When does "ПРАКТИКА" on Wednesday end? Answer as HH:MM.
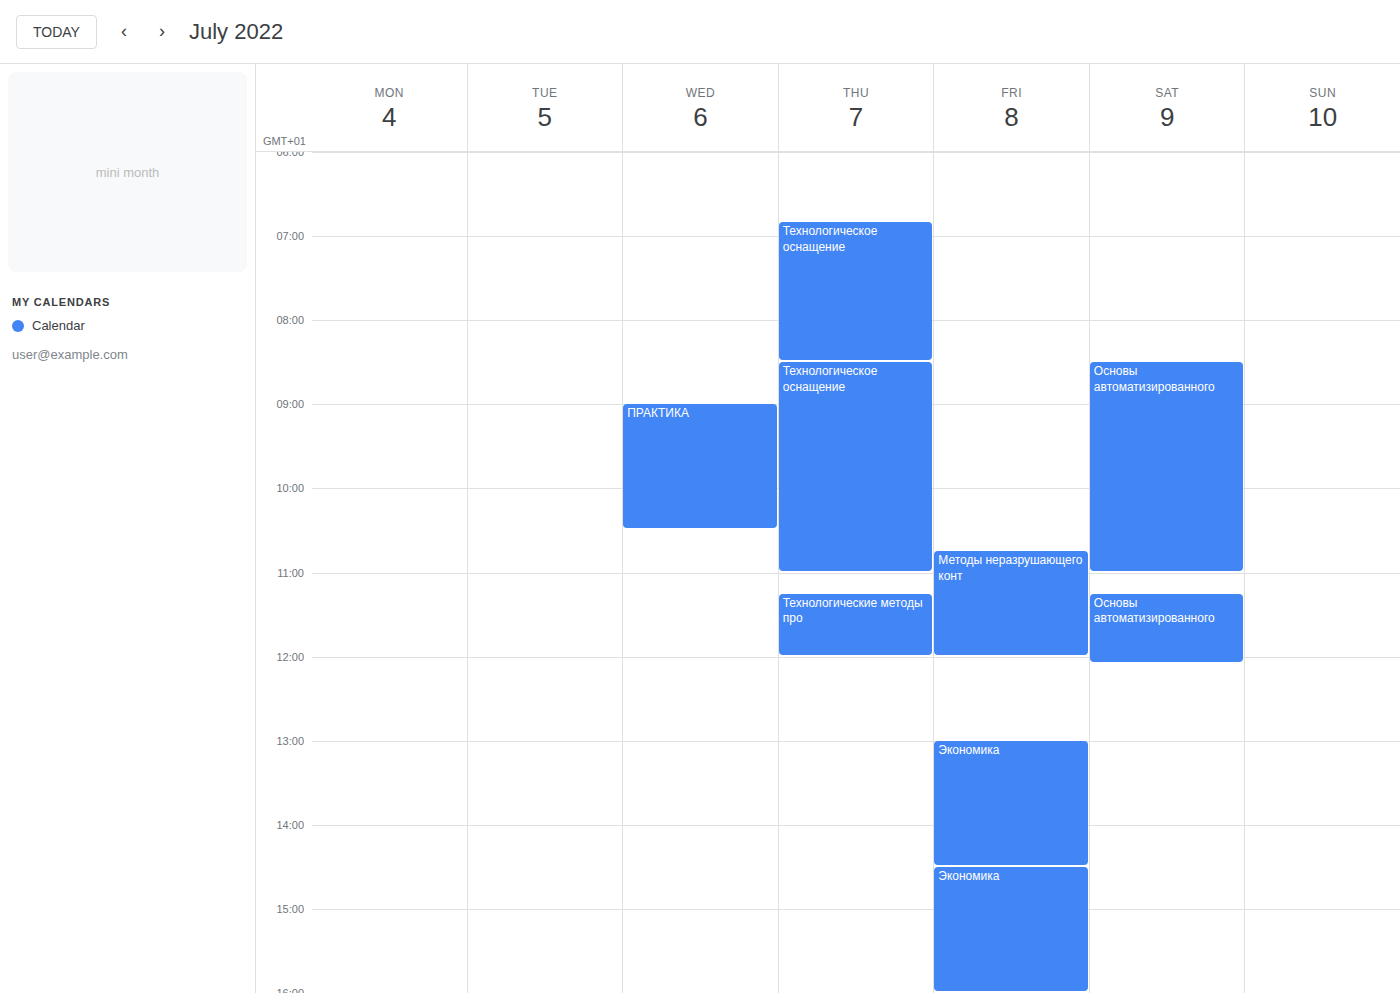
10:30